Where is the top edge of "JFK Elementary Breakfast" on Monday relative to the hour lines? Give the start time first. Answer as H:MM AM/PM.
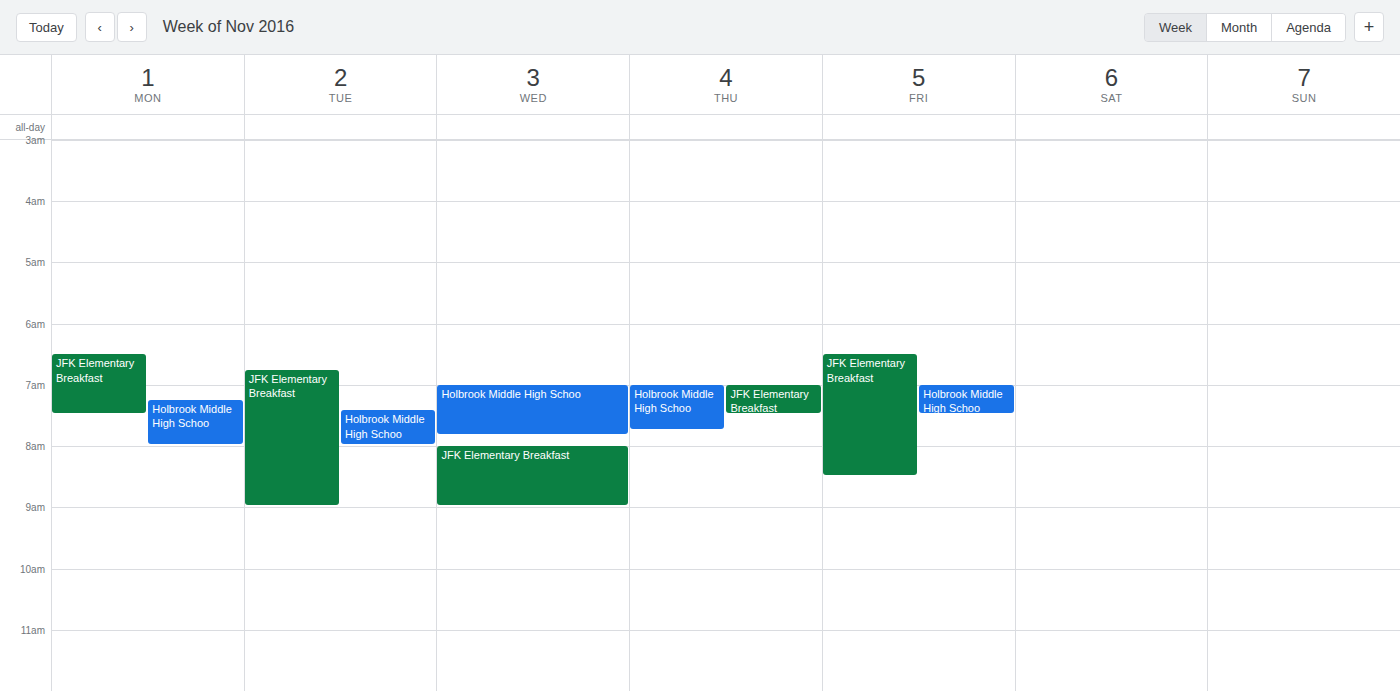
6:30 AM -- halfway between the 6 AM and 7 AM lines.